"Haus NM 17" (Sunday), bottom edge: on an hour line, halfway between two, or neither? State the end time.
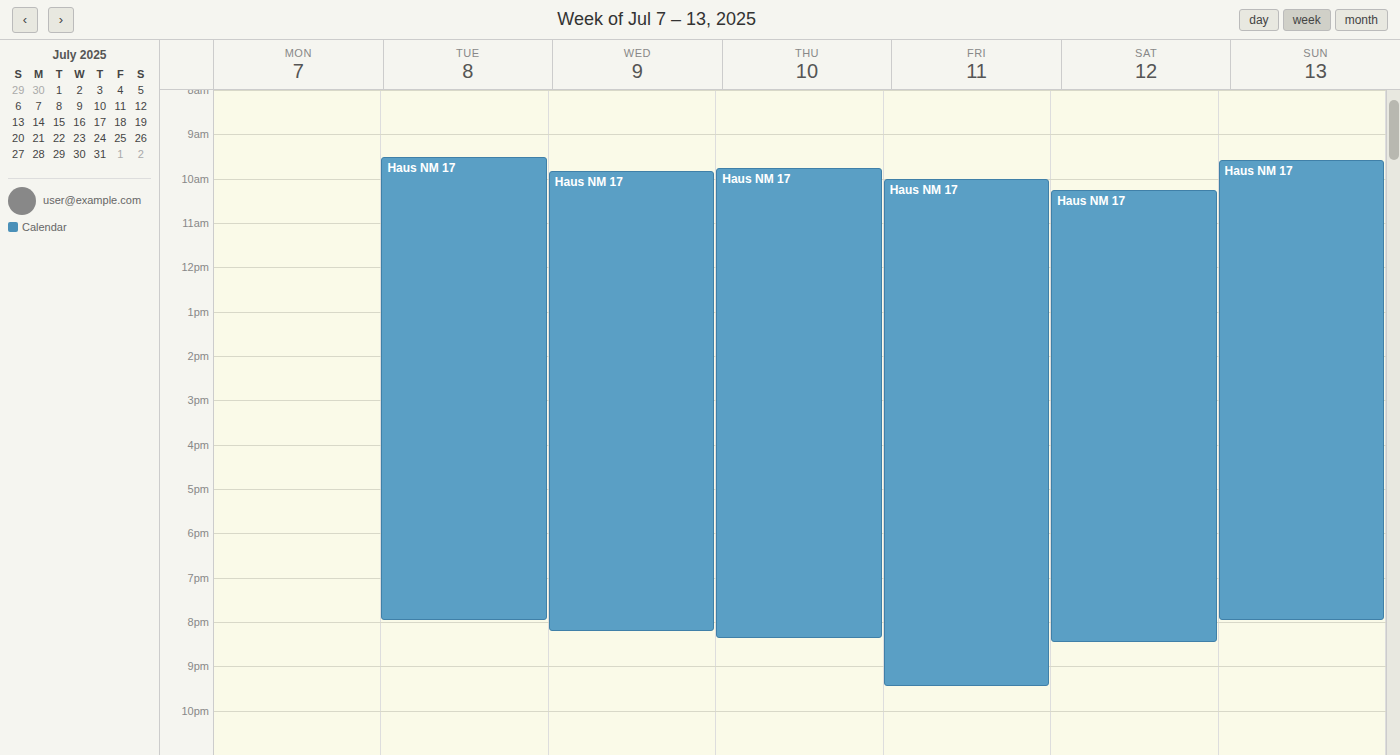
8:00 PM -- exactly on the 8 PM line.